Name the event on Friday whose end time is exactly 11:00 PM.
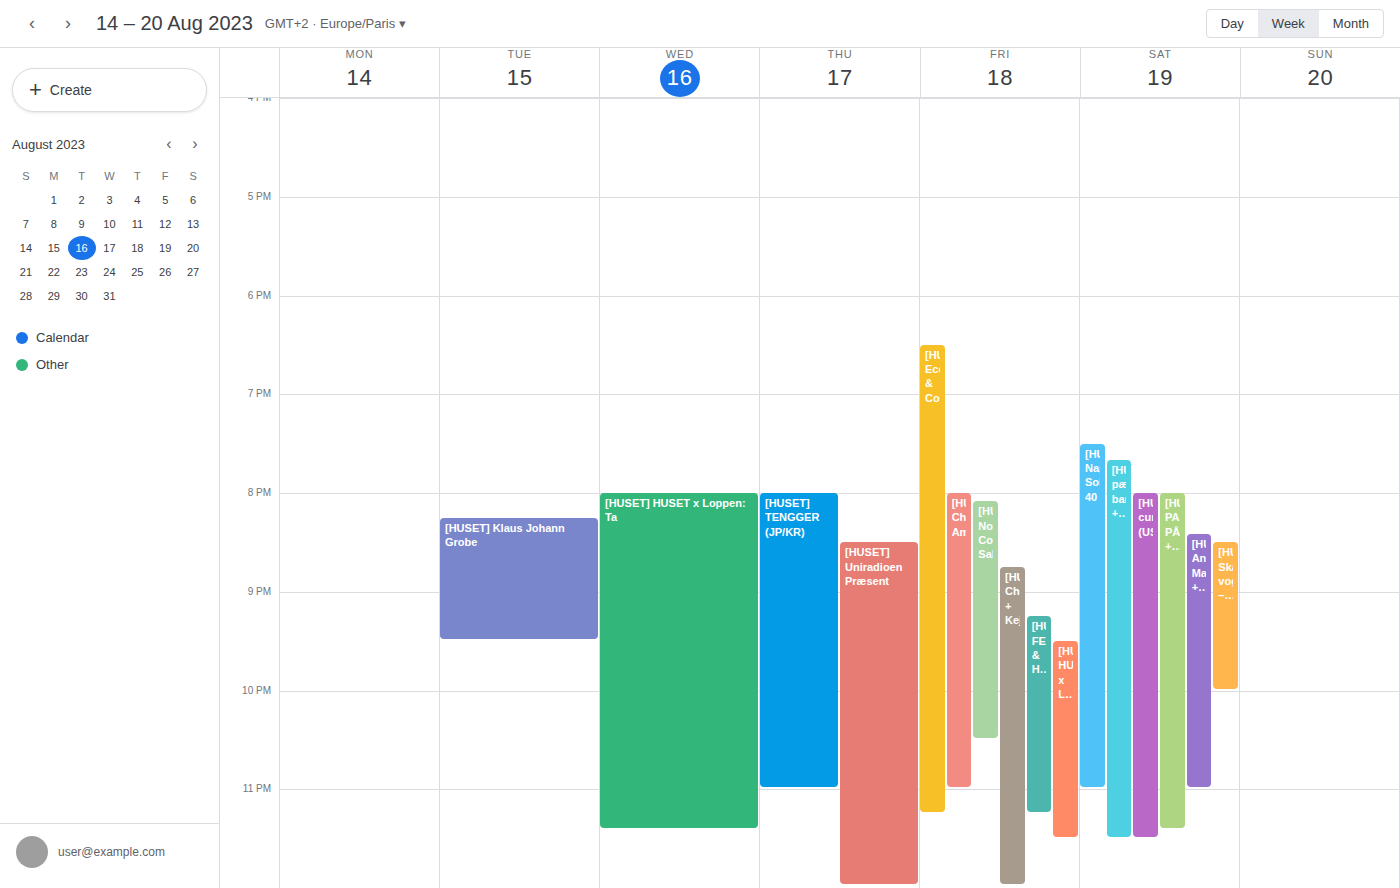
"[HUSET] Charlotte-Amalie"